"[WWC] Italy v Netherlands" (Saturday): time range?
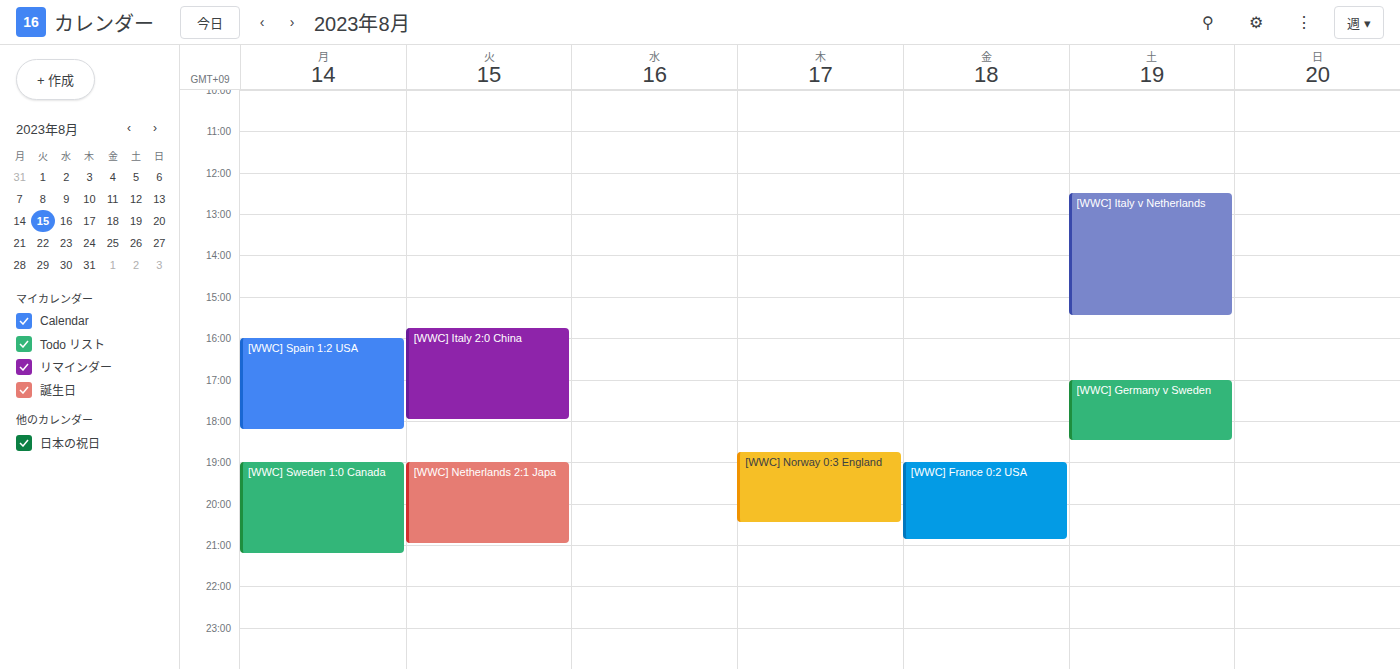
12:30 to 15:30